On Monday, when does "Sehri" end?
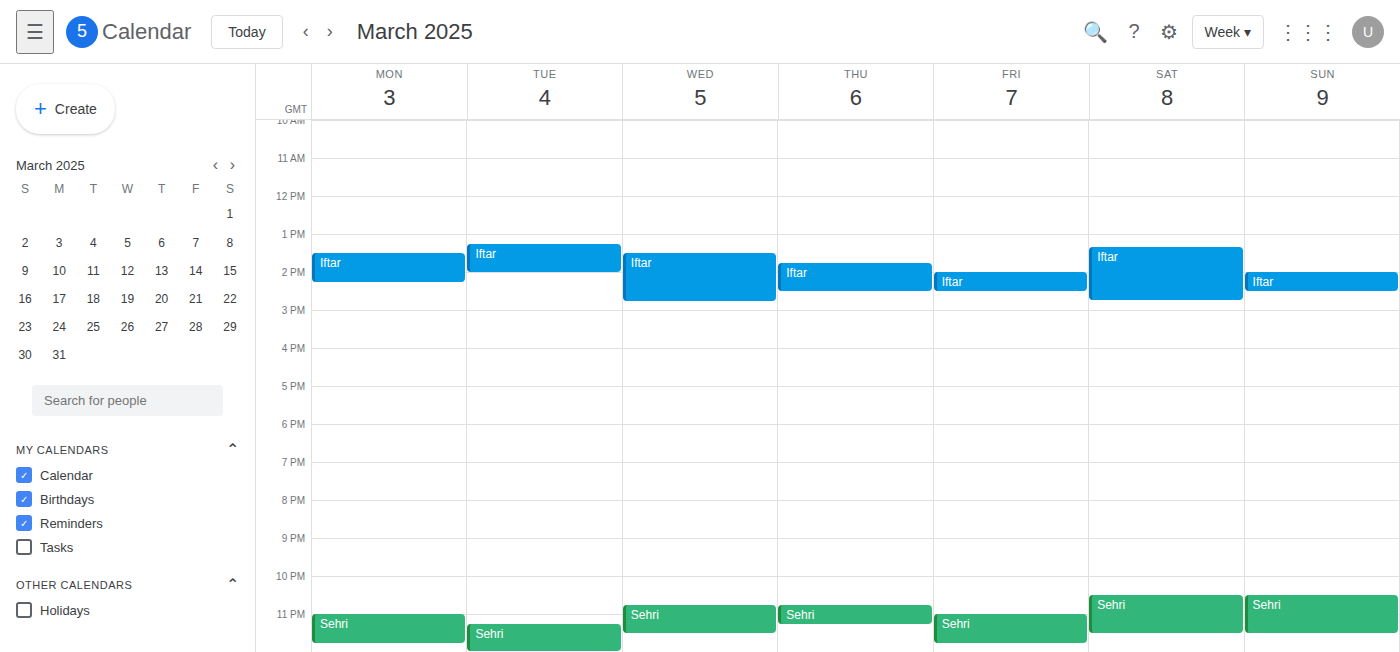
11:45 PM